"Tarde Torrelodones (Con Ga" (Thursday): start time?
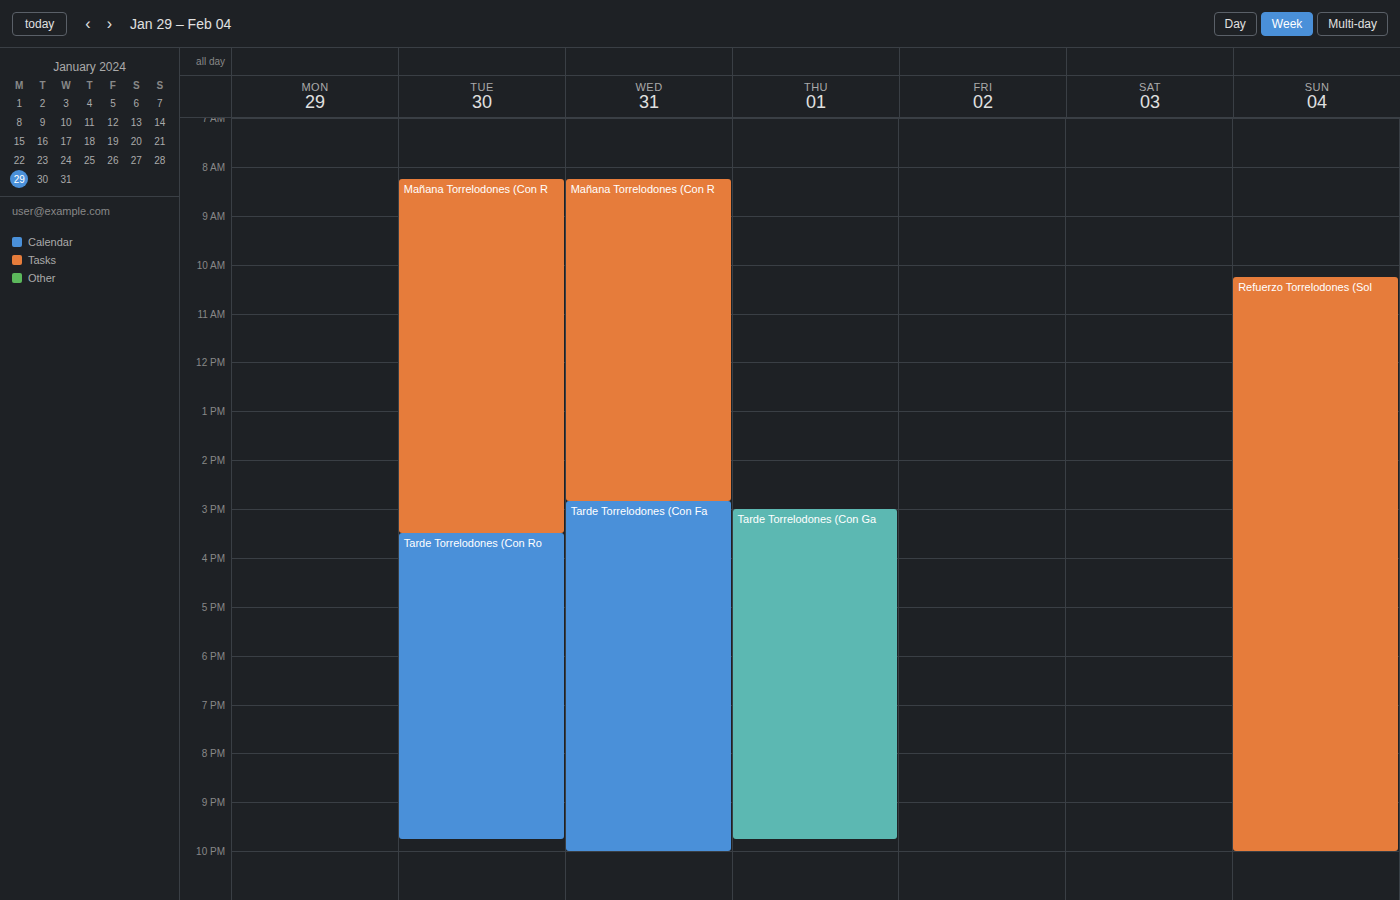
3:00 PM